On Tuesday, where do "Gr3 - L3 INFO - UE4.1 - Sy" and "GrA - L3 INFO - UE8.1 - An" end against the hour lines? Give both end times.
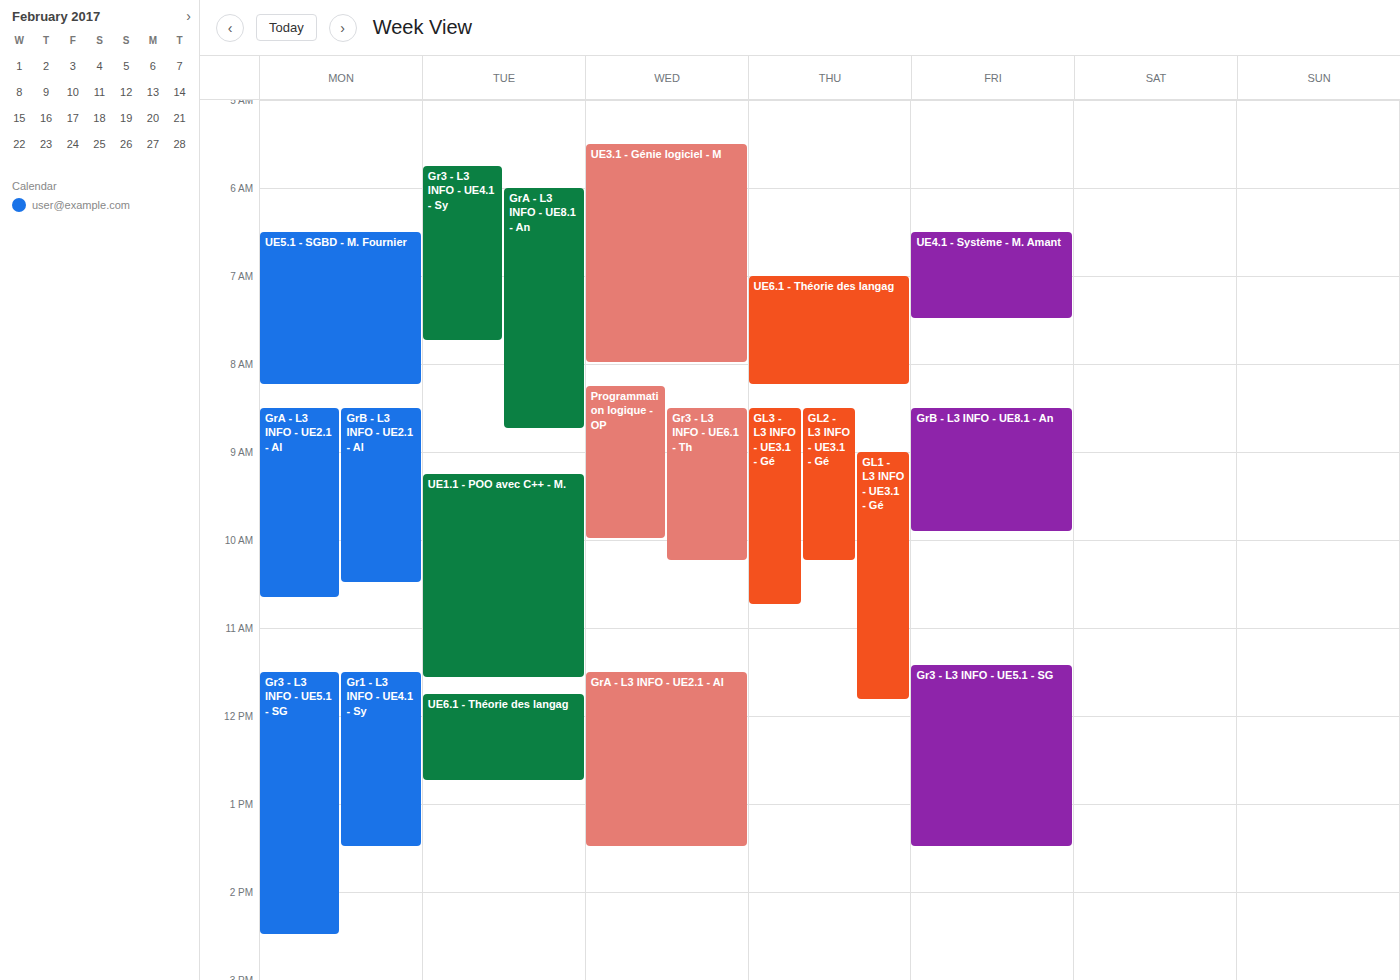
"Gr3 - L3 INFO - UE4.1 - Sy": 7:45 AM, neither: three quarters of the way from the 7 AM line to the 8 AM line. "GrA - L3 INFO - UE8.1 - An": 8:45 AM, neither: three quarters of the way from the 8 AM line to the 9 AM line.